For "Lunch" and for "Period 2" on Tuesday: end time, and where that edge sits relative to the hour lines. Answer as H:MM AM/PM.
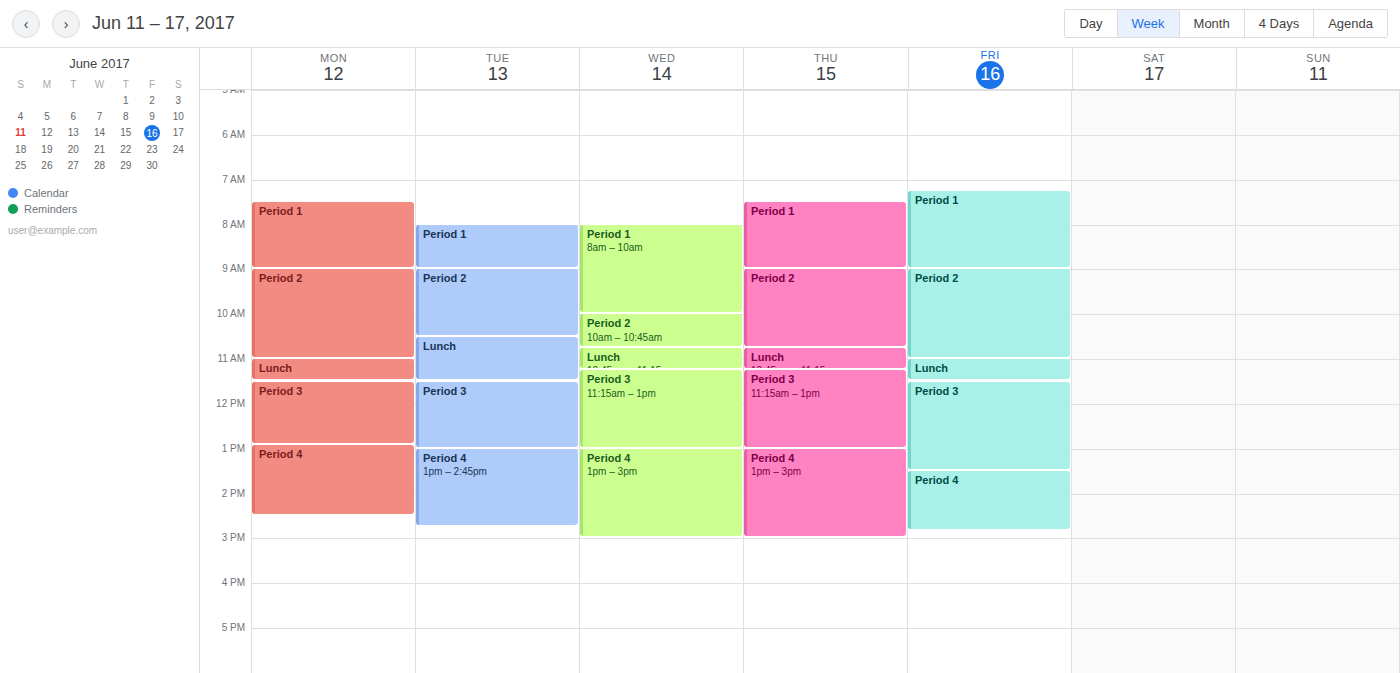
"Lunch": 11:30 AM, halfway between the 11 AM and 12 PM lines. "Period 2": 10:30 AM, halfway between the 10 AM and 11 AM lines.